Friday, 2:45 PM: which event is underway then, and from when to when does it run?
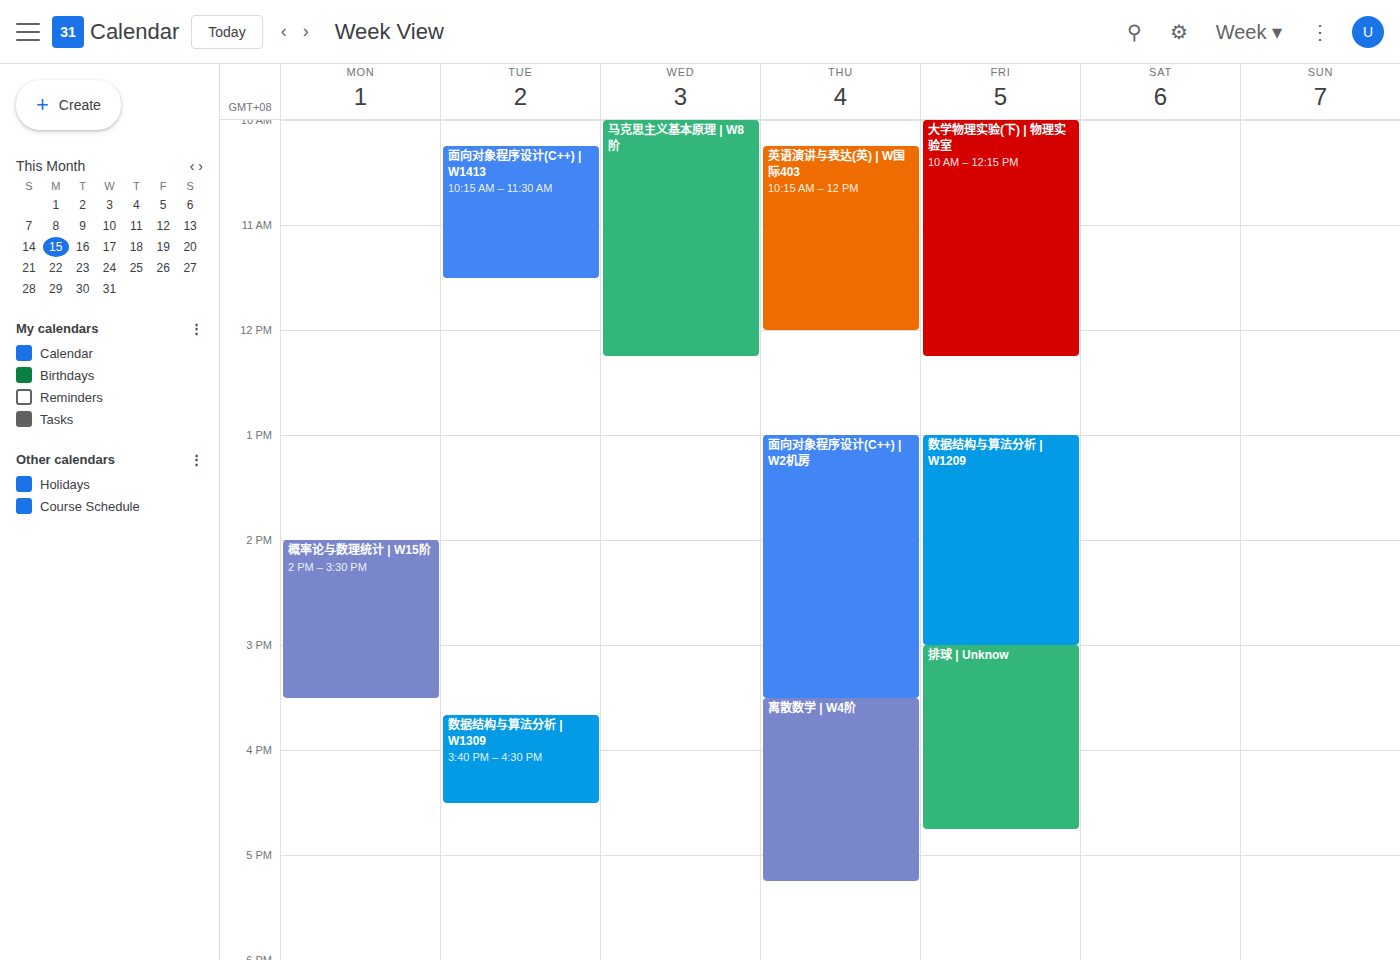
"数据结构与算法分析 | W1209", 1:00 PM to 3:00 PM